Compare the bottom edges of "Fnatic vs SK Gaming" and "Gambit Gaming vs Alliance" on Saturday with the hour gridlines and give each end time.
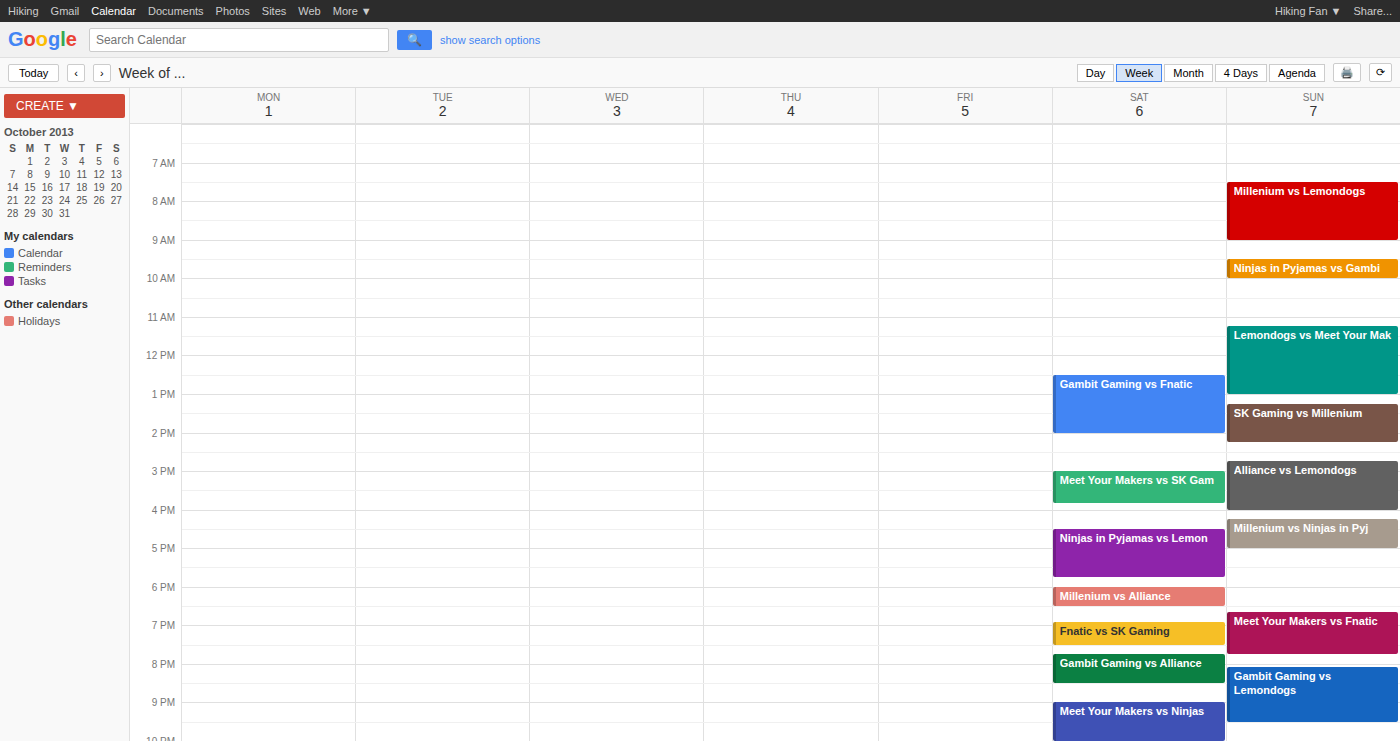
"Fnatic vs SK Gaming": 7:30 PM, halfway between the 7 PM and 8 PM lines. "Gambit Gaming vs Alliance": 8:30 PM, halfway between the 8 PM and 9 PM lines.